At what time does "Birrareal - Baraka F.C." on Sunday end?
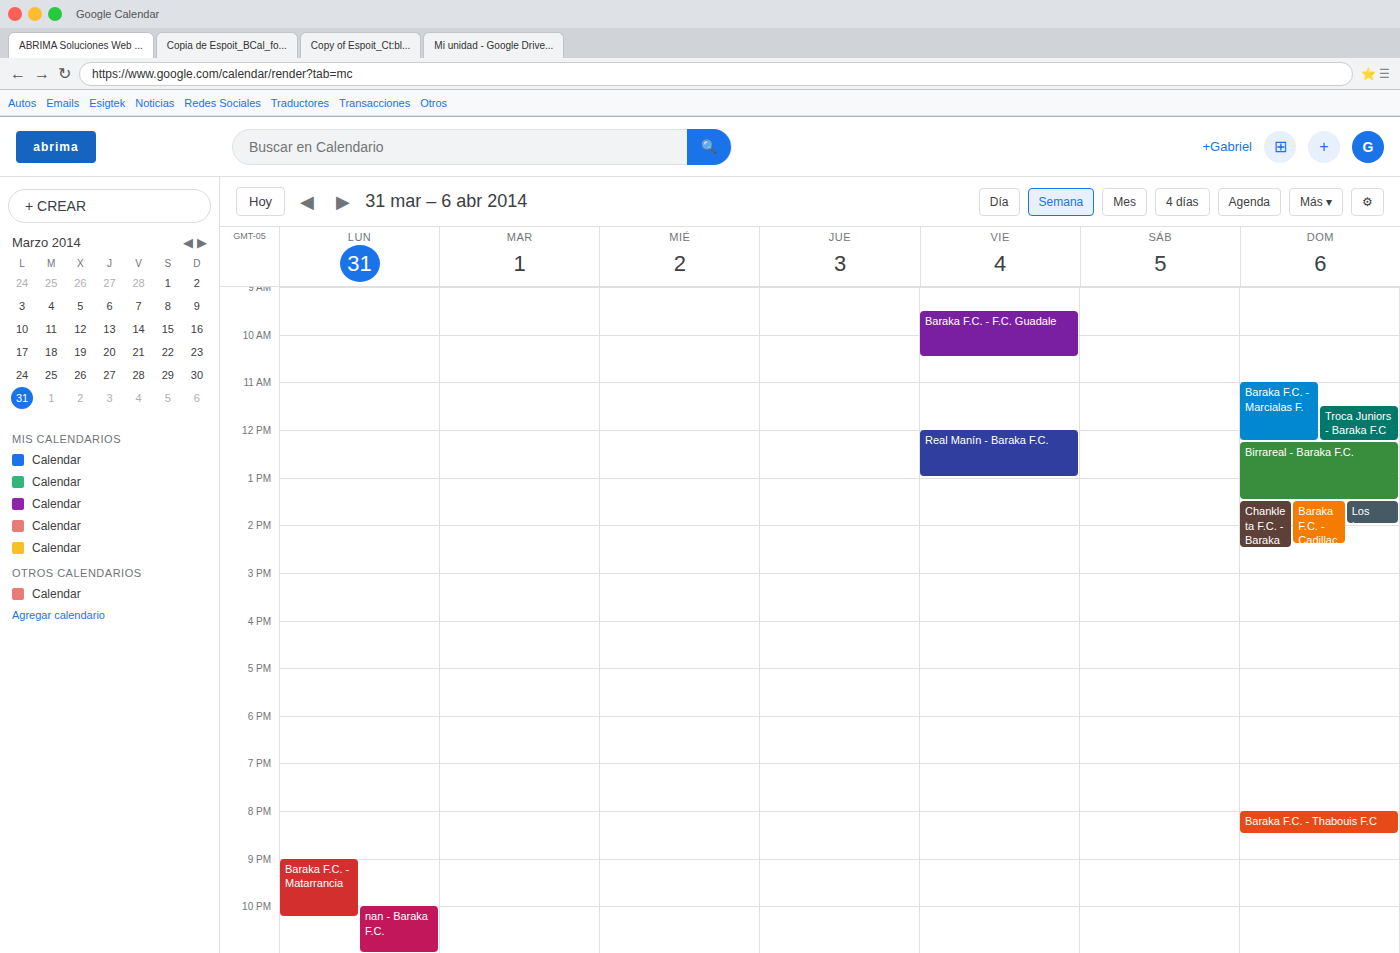
13:30